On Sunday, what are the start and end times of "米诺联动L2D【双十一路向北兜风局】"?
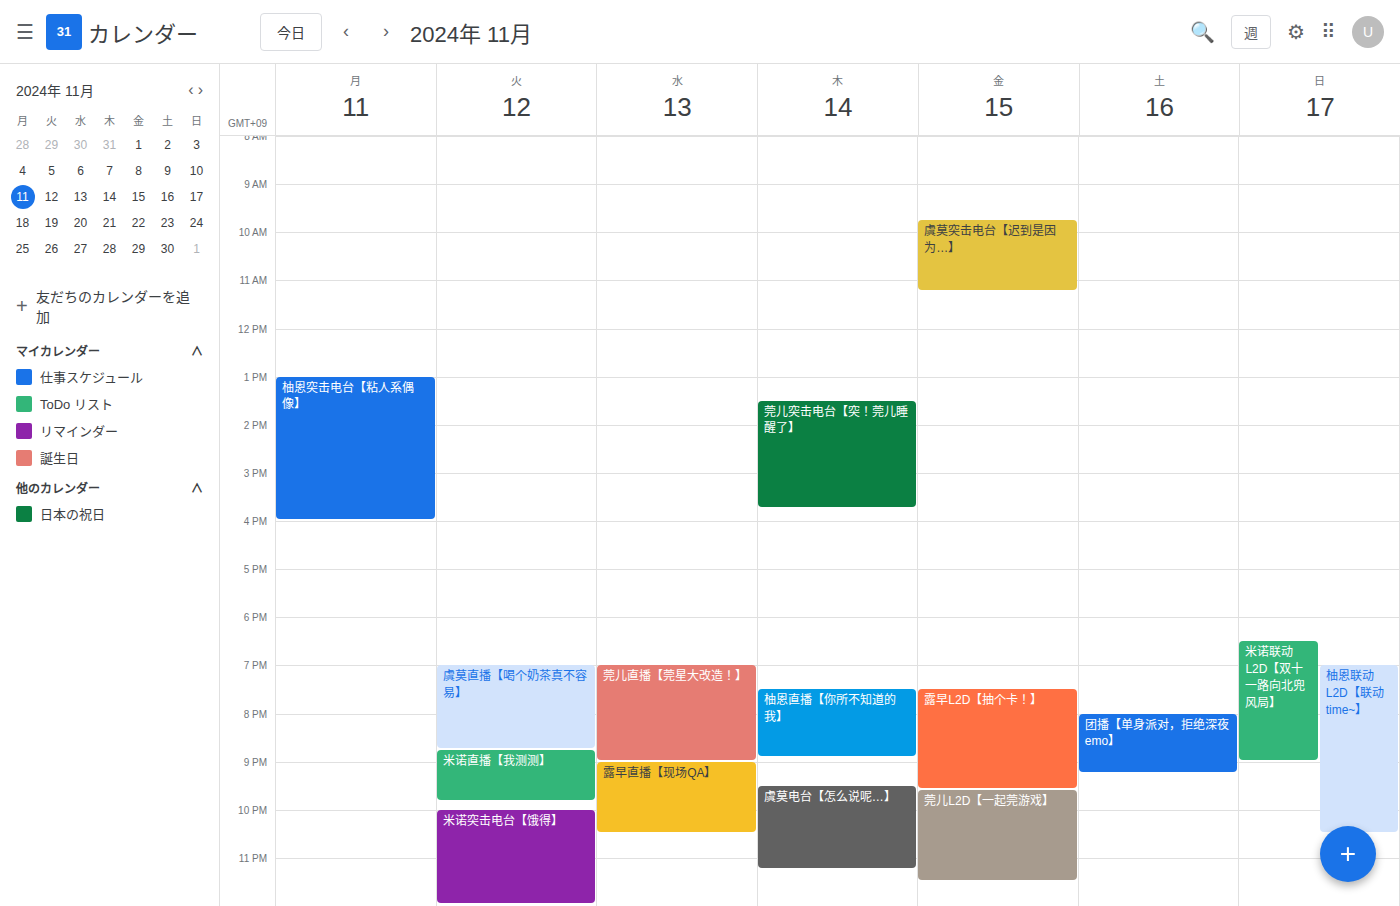
18:30 to 21:00